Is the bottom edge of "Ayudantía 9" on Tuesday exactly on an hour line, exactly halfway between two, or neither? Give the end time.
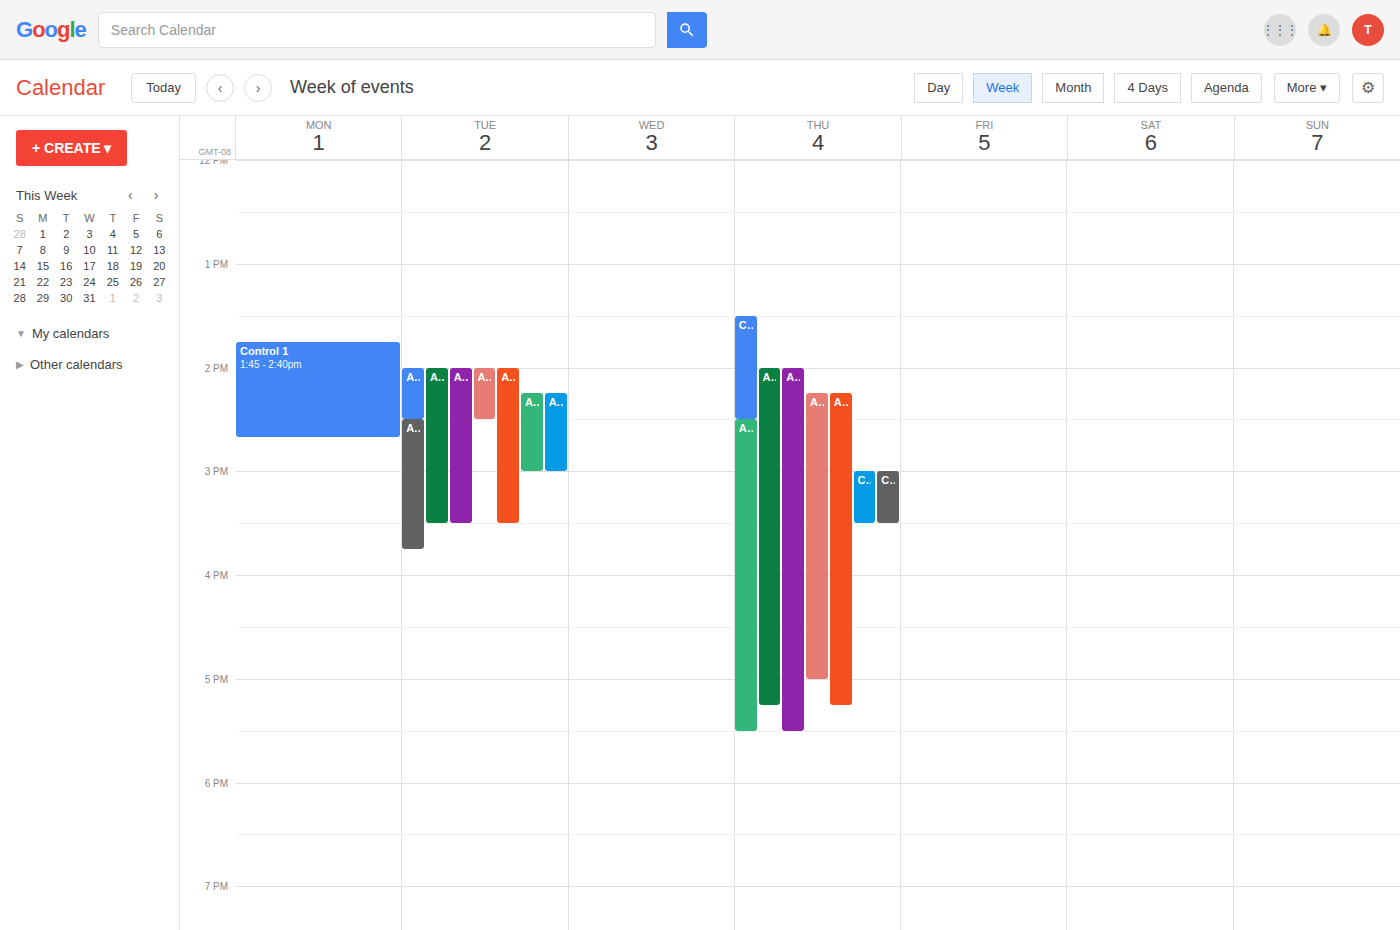
15:00 -- exactly on the 15:00 line.